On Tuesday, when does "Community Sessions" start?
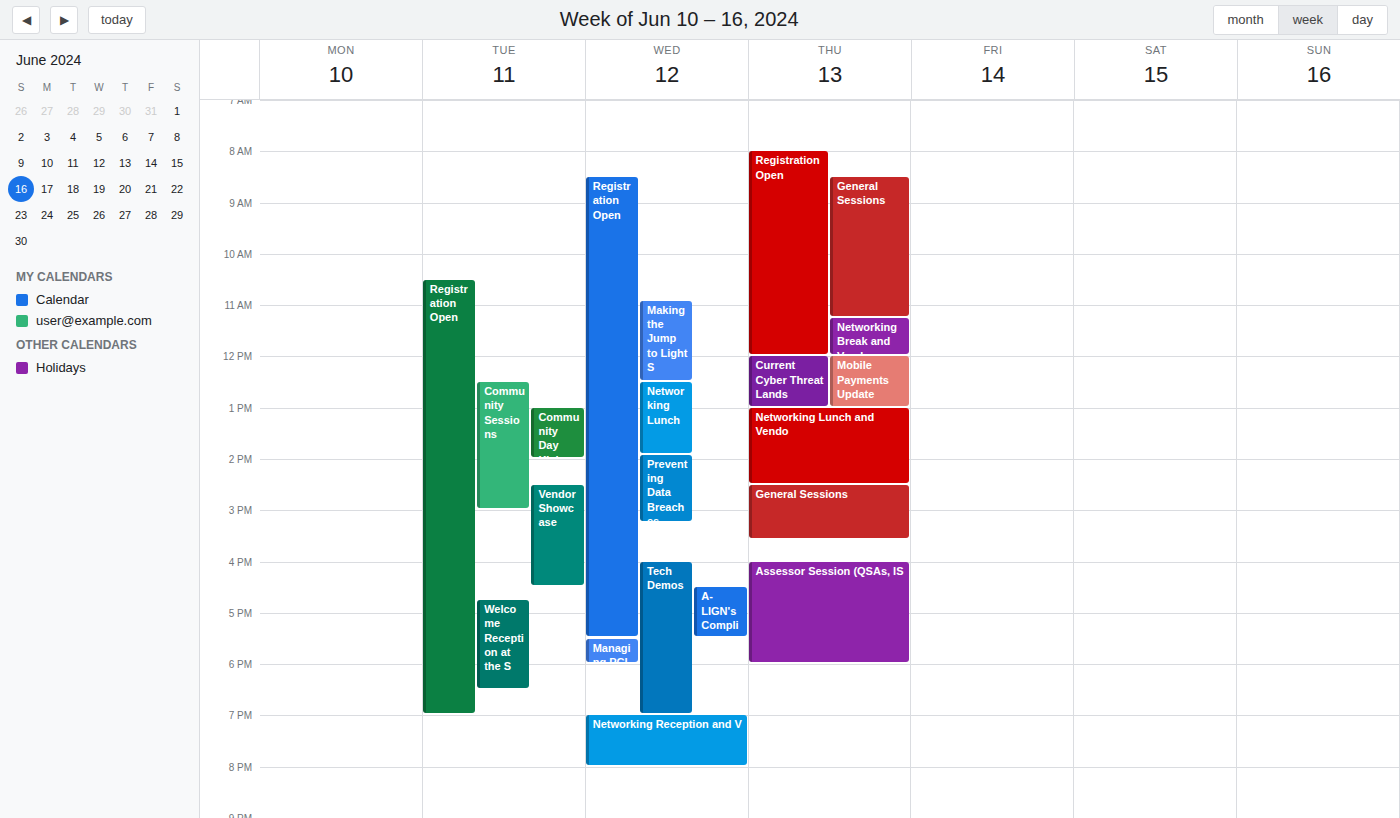
12:30 PM